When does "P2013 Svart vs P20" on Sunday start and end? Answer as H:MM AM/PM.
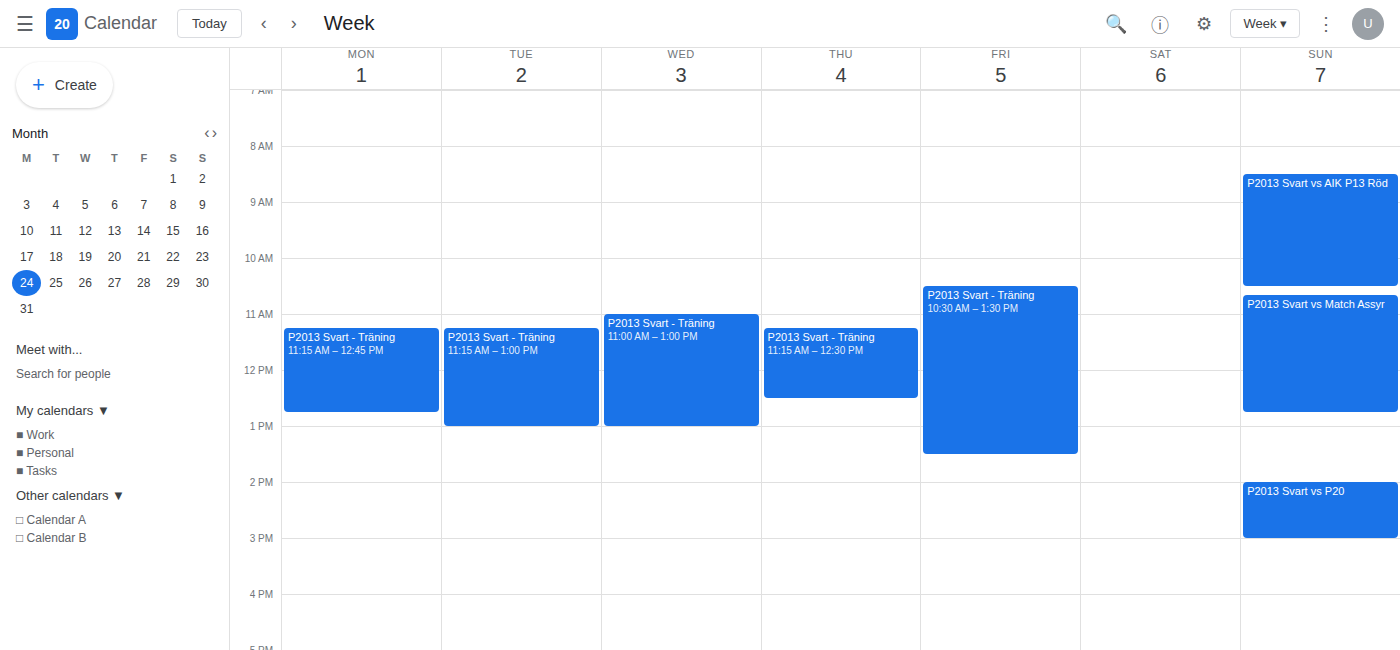
2:00 PM to 3:00 PM